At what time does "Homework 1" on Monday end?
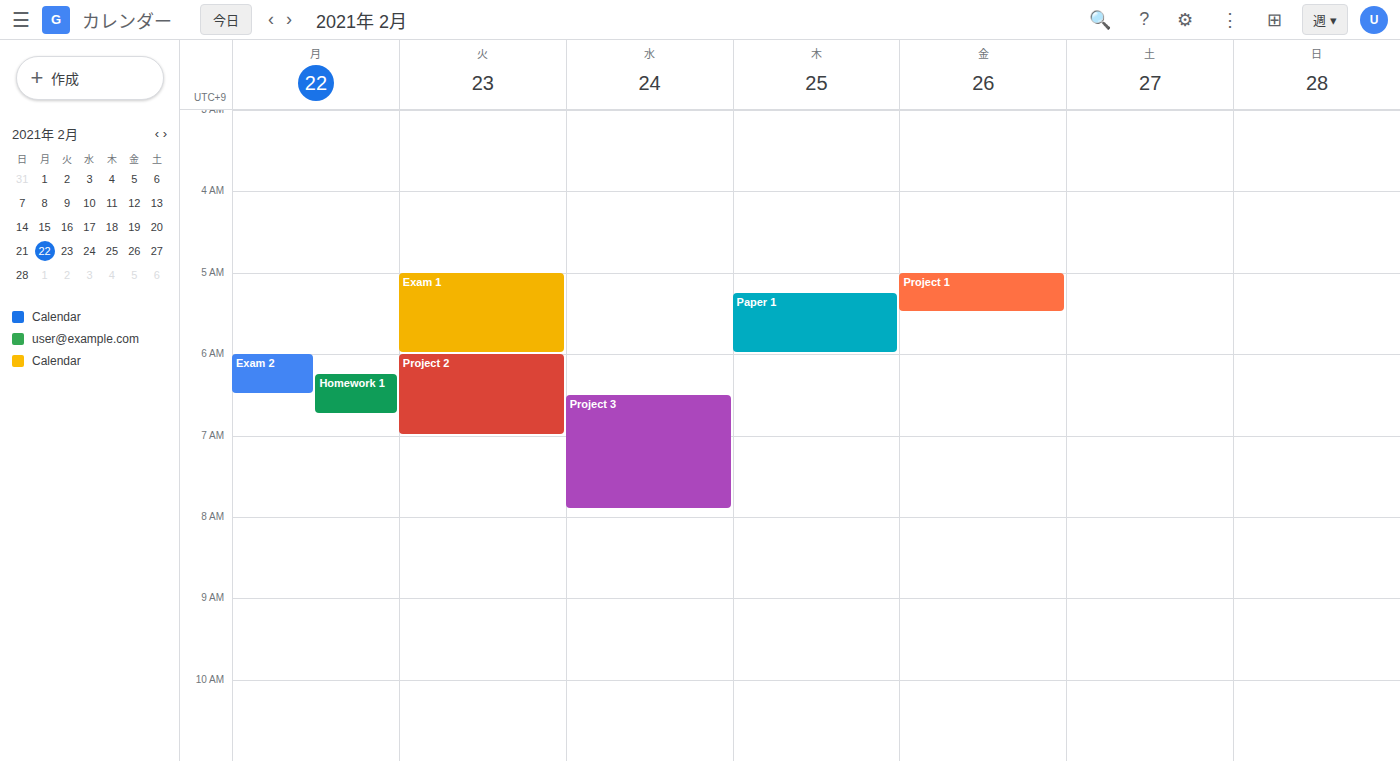
06:45